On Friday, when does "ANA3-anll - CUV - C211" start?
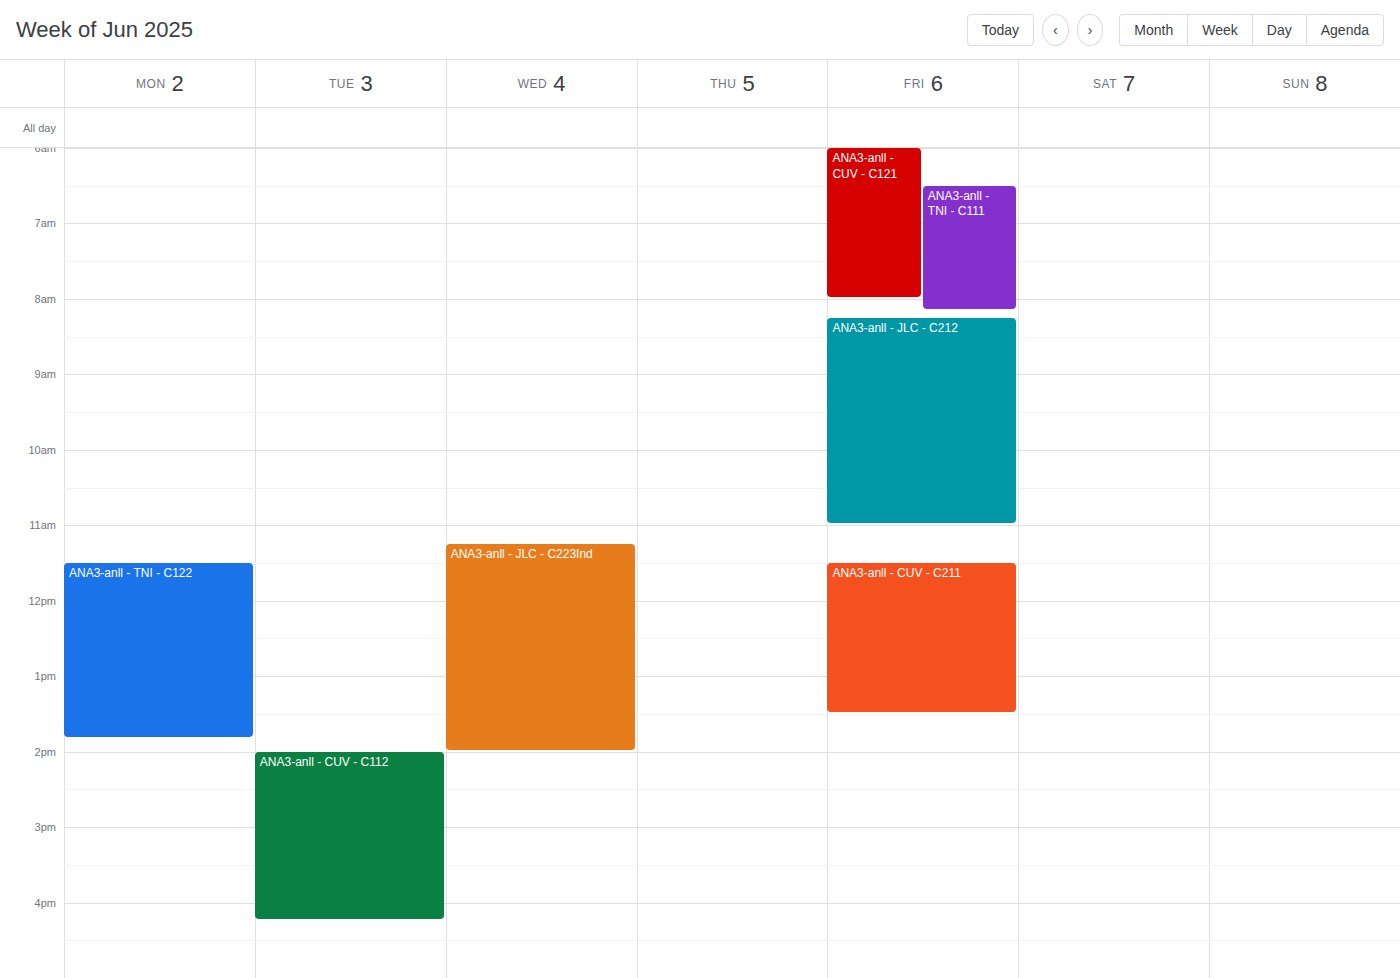
11:30